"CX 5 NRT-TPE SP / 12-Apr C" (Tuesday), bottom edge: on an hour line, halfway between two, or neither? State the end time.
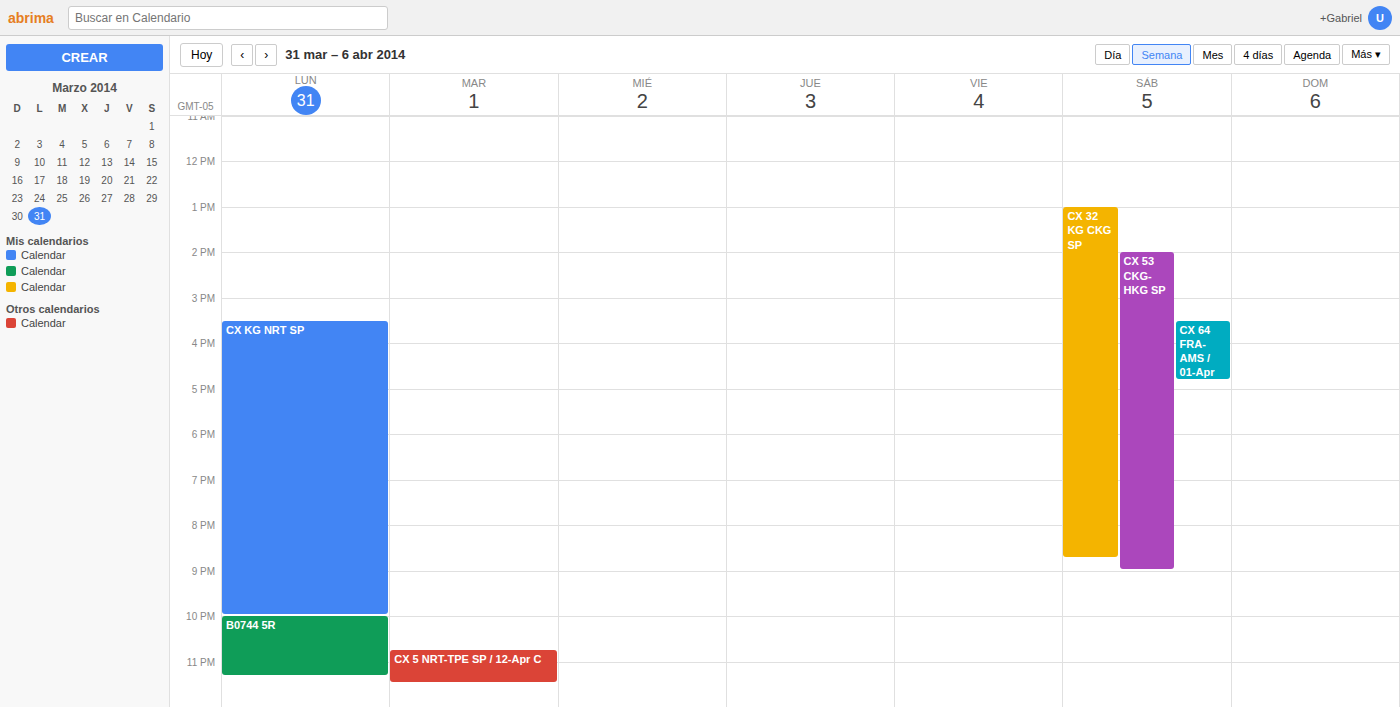
11:30 PM -- halfway between the 11 PM and 12 AM lines.